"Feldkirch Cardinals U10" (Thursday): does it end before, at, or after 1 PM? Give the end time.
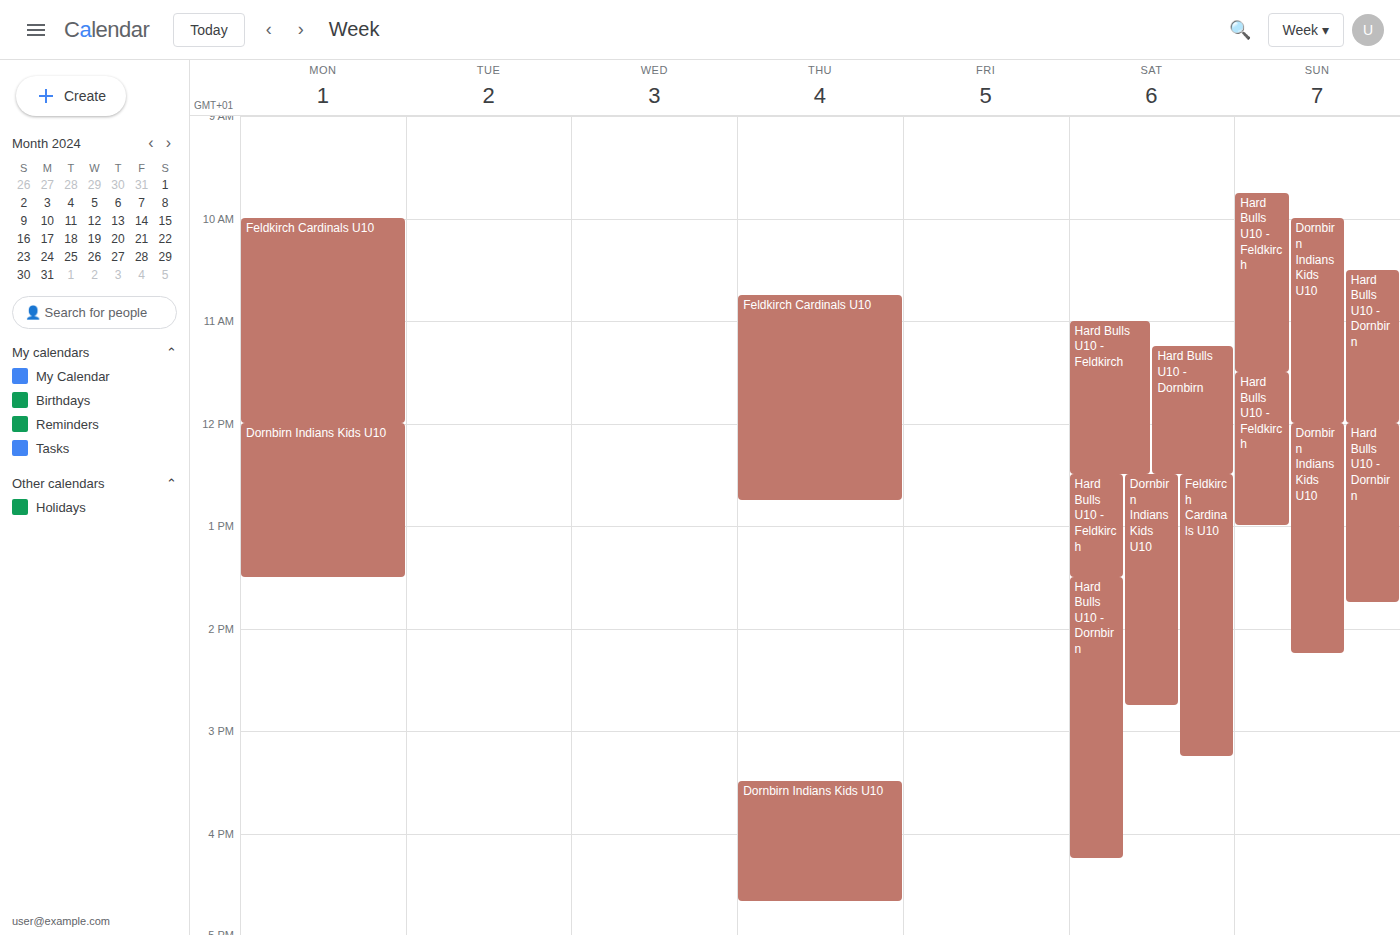
12:45 PM -- before 1 PM, 15 minutes above the 1 PM line.